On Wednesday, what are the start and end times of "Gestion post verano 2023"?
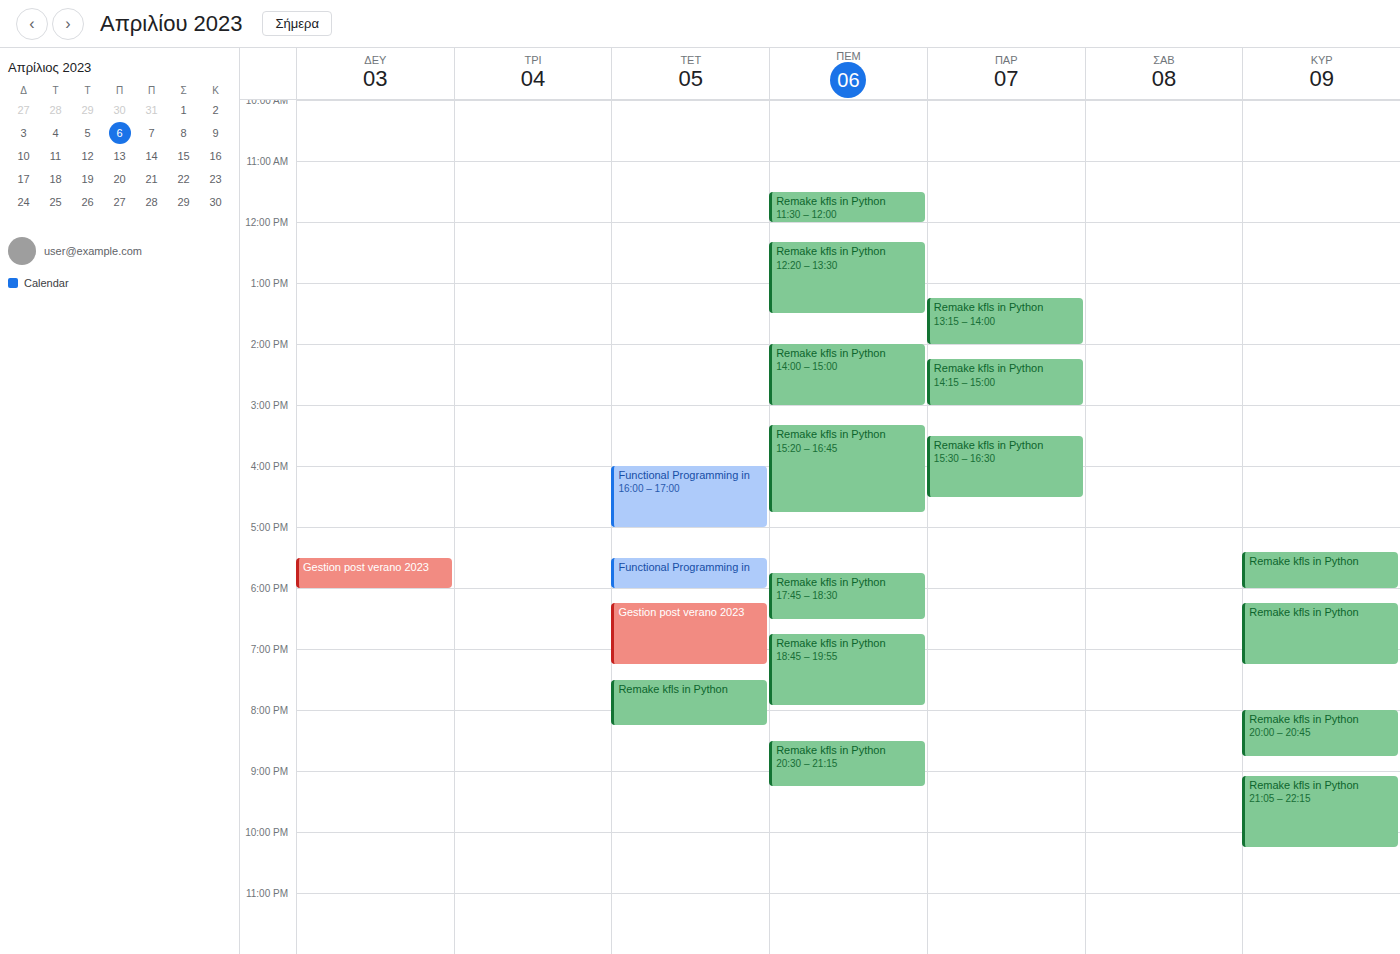
6:15 PM to 7:15 PM